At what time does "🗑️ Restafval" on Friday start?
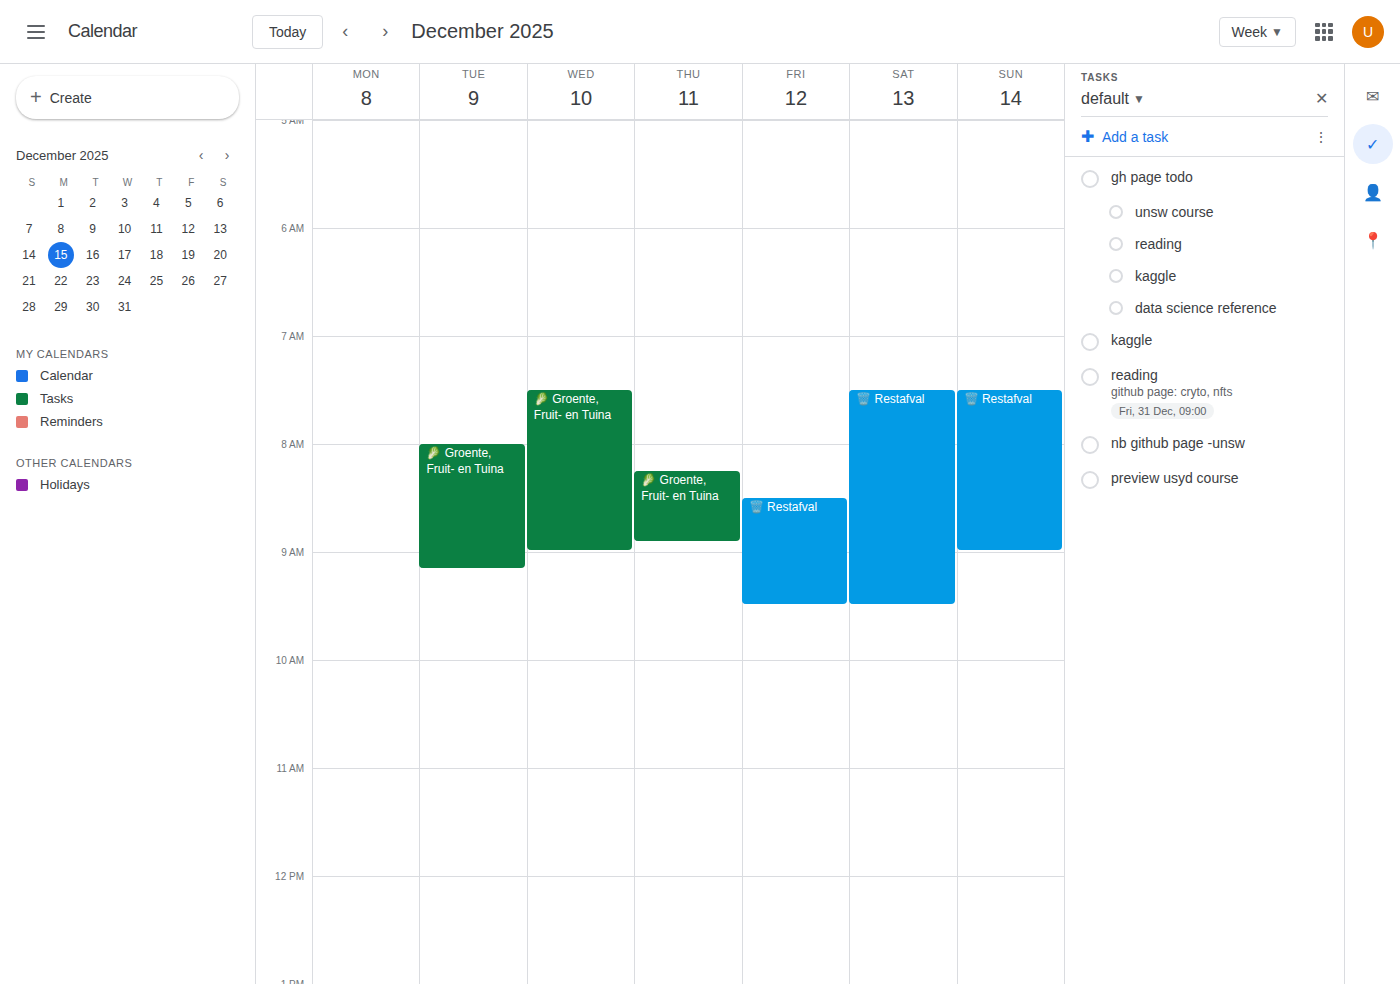
8:30 AM